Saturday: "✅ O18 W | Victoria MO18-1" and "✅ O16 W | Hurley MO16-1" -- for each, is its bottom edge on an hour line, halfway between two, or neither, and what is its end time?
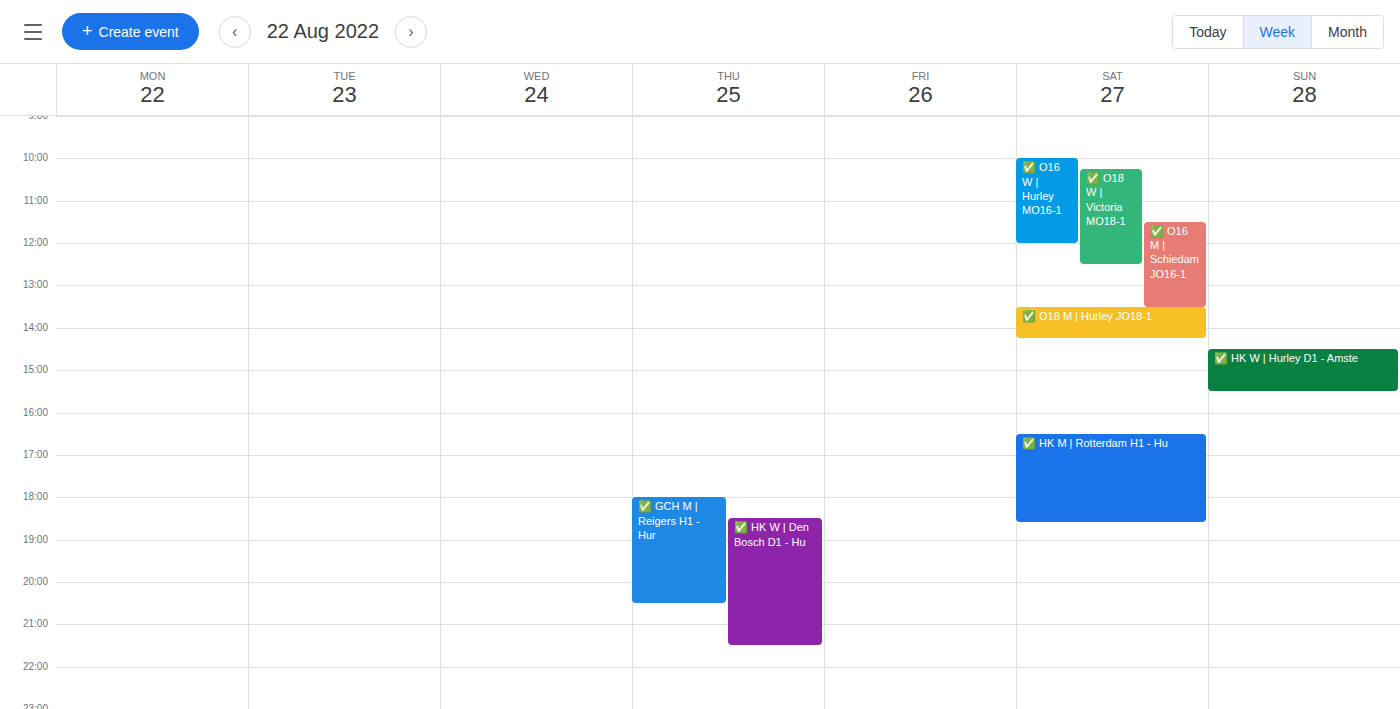
"✅ O18 W | Victoria MO18-1": 12:30 PM, halfway between the 12 PM and 1 PM lines. "✅ O16 W | Hurley MO16-1": 12:00 PM, exactly on the 12 PM line.